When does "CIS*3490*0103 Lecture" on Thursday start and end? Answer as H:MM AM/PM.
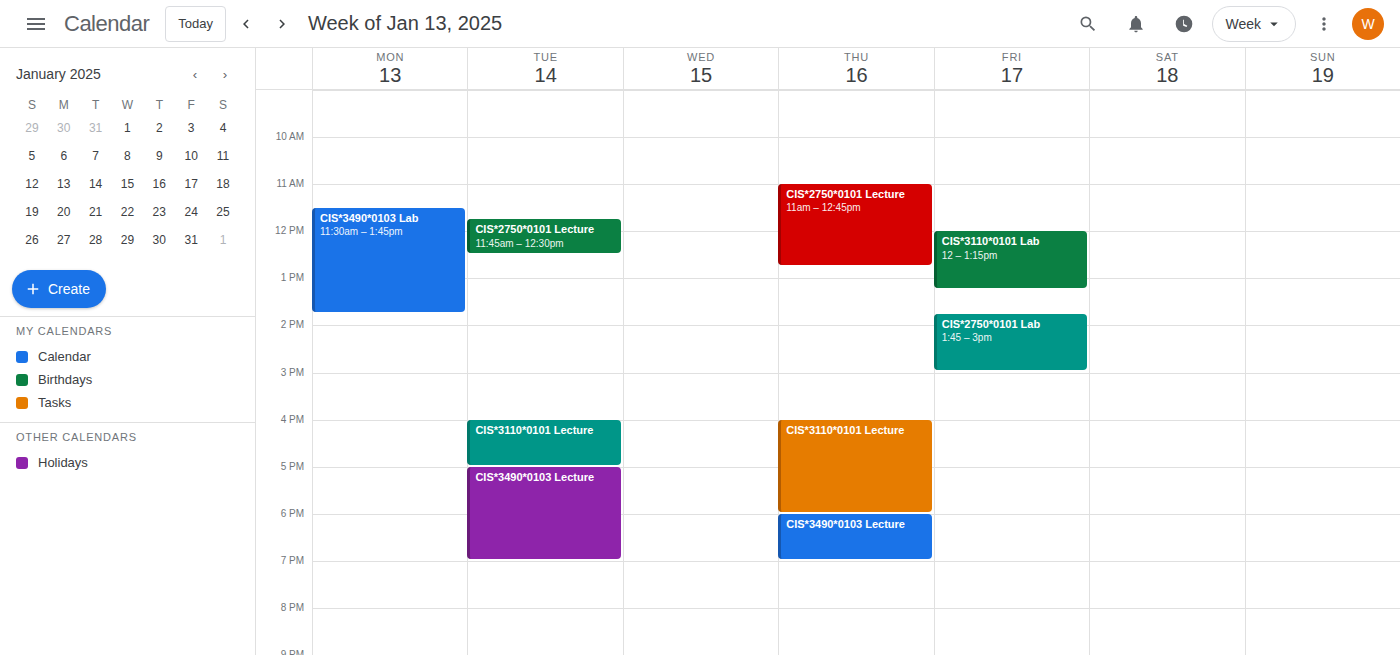
6:00 PM to 7:00 PM